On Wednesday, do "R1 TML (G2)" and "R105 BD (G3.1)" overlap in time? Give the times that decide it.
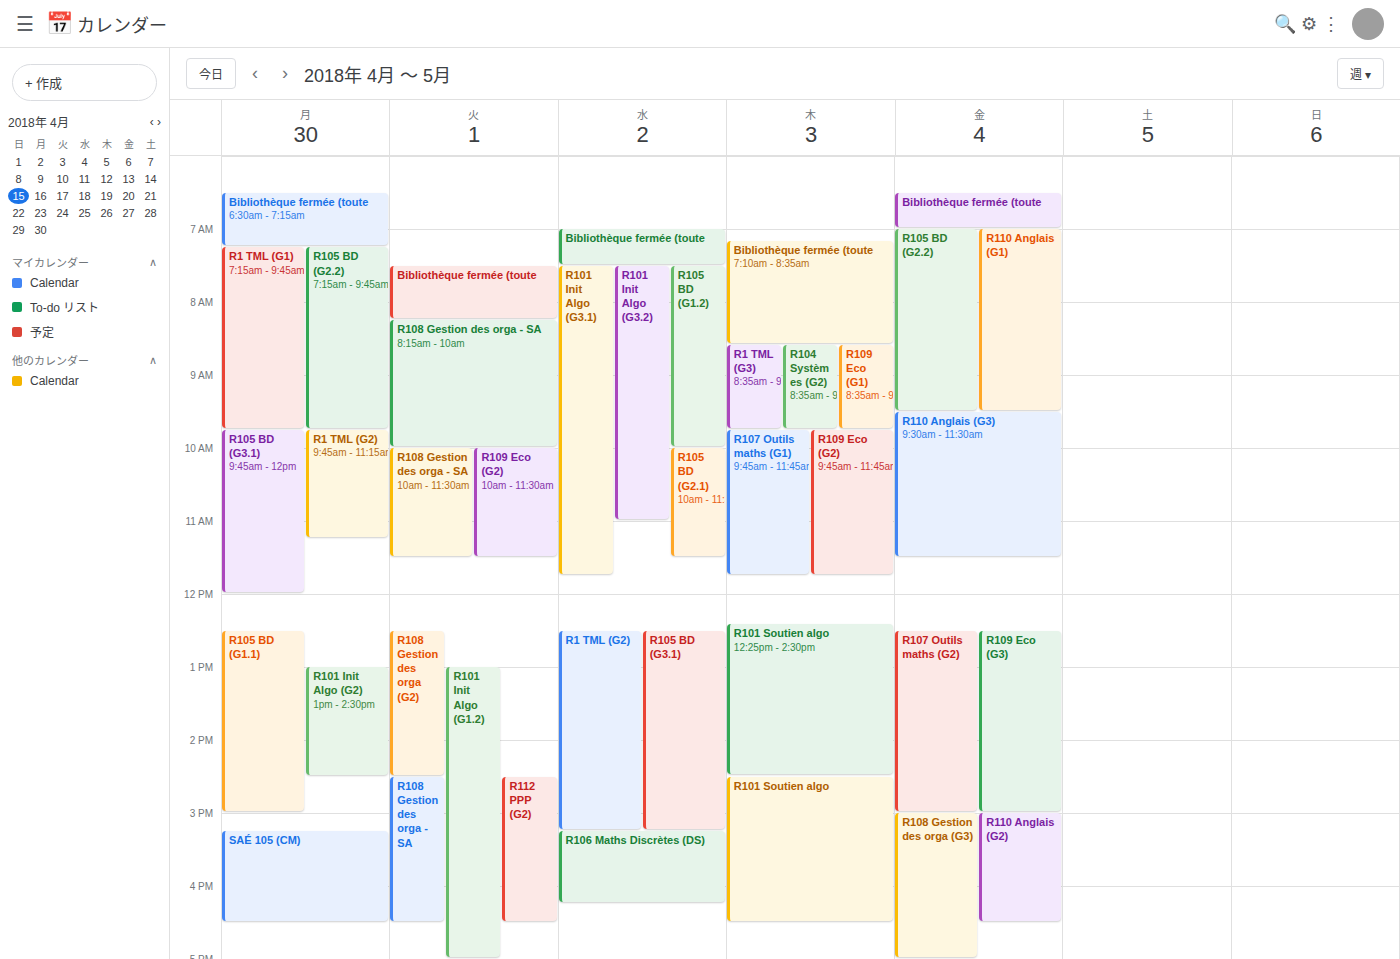
"R1 TML (G2)" runs 12:30 PM to 3:15 PM, inside "R105 BD (G3.1)" -- they overlap.